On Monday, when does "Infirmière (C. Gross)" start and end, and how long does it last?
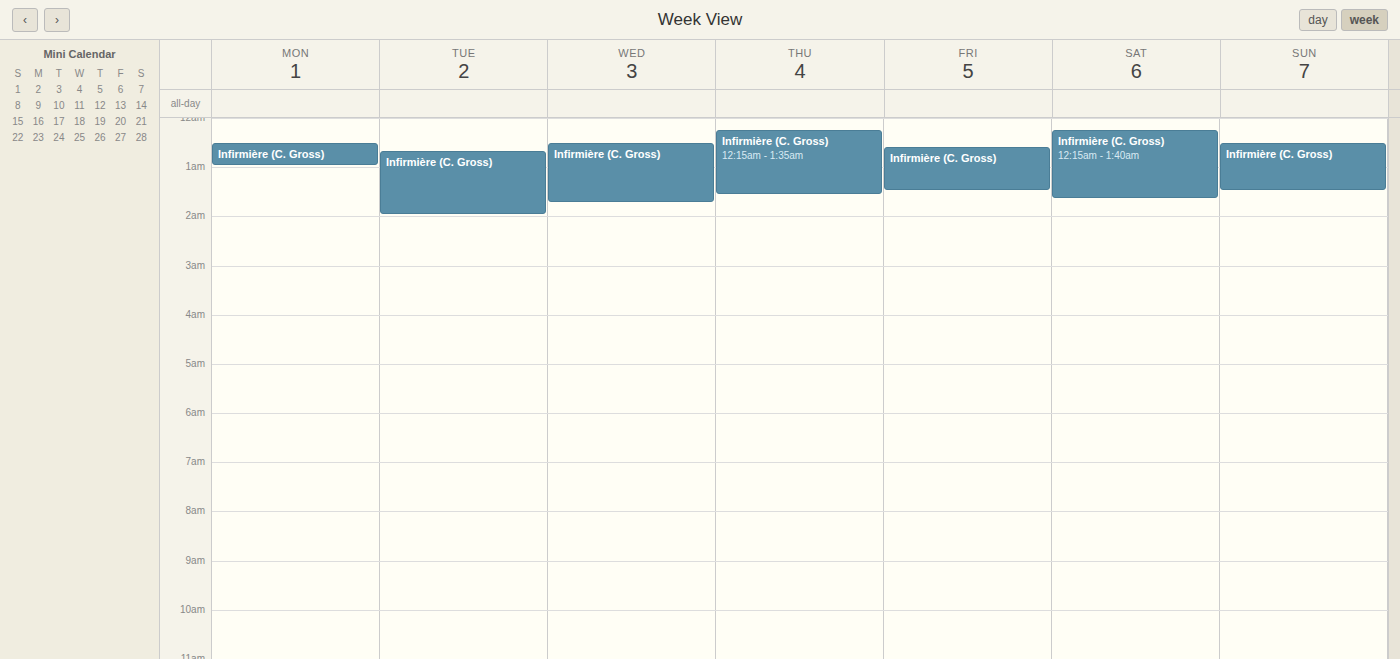
00:30 to 01:00, 30 minutes